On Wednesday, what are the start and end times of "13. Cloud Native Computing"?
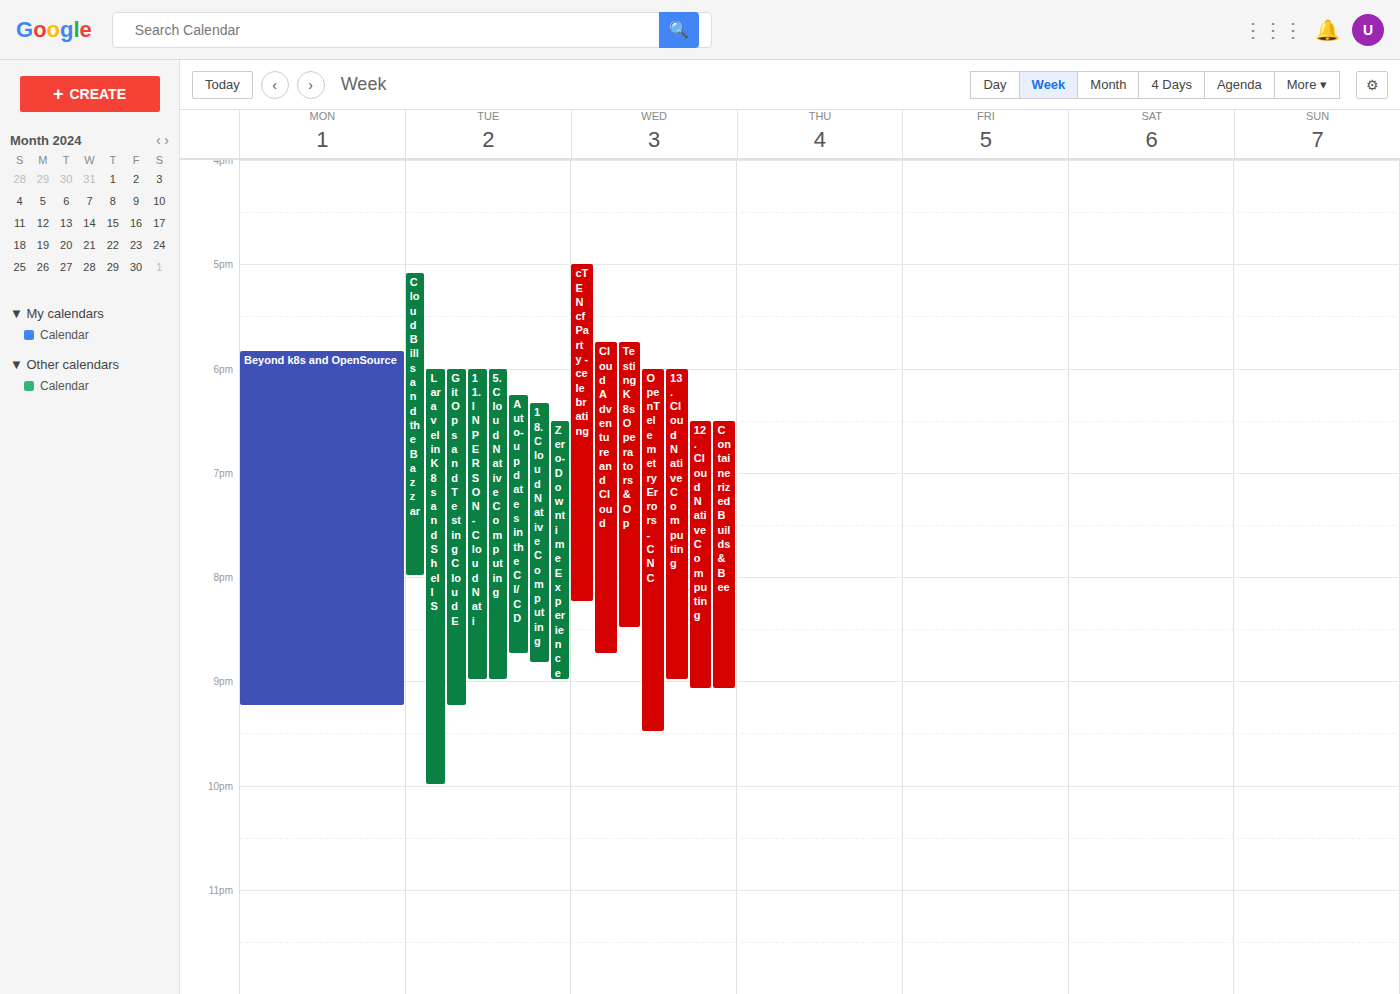
6:00 PM to 9:00 PM